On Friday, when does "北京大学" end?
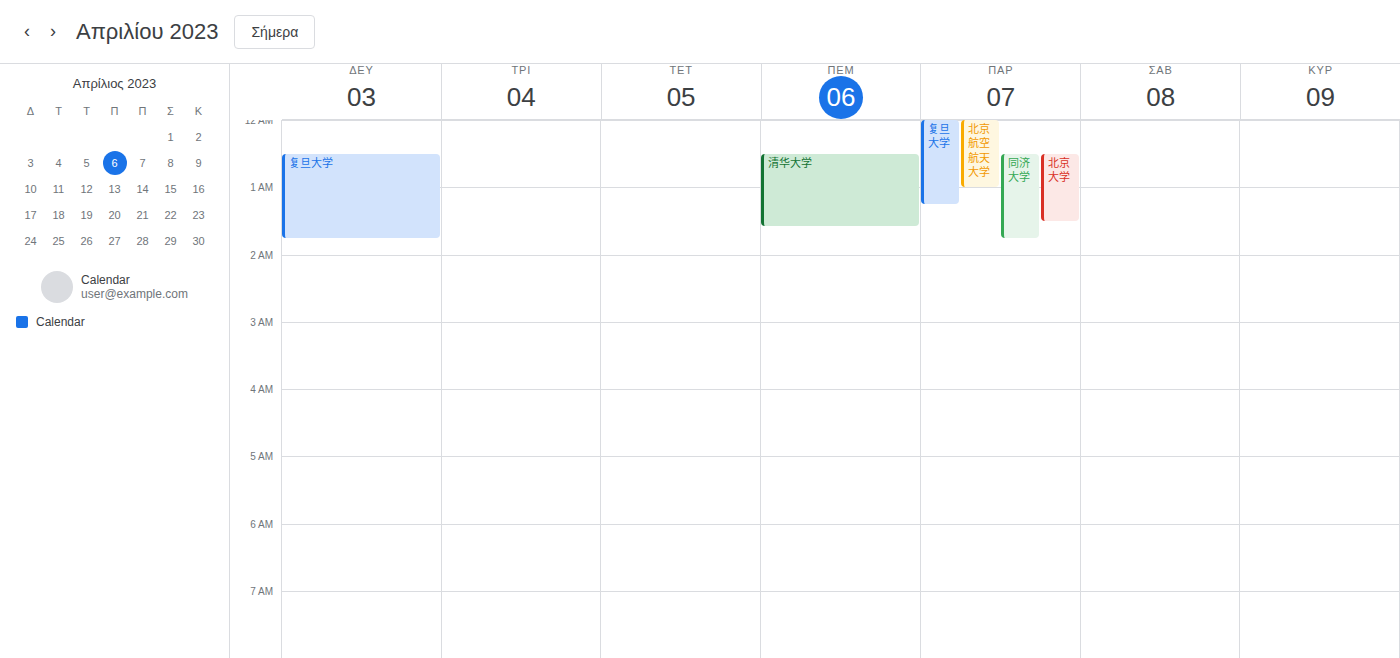
1:30 AM